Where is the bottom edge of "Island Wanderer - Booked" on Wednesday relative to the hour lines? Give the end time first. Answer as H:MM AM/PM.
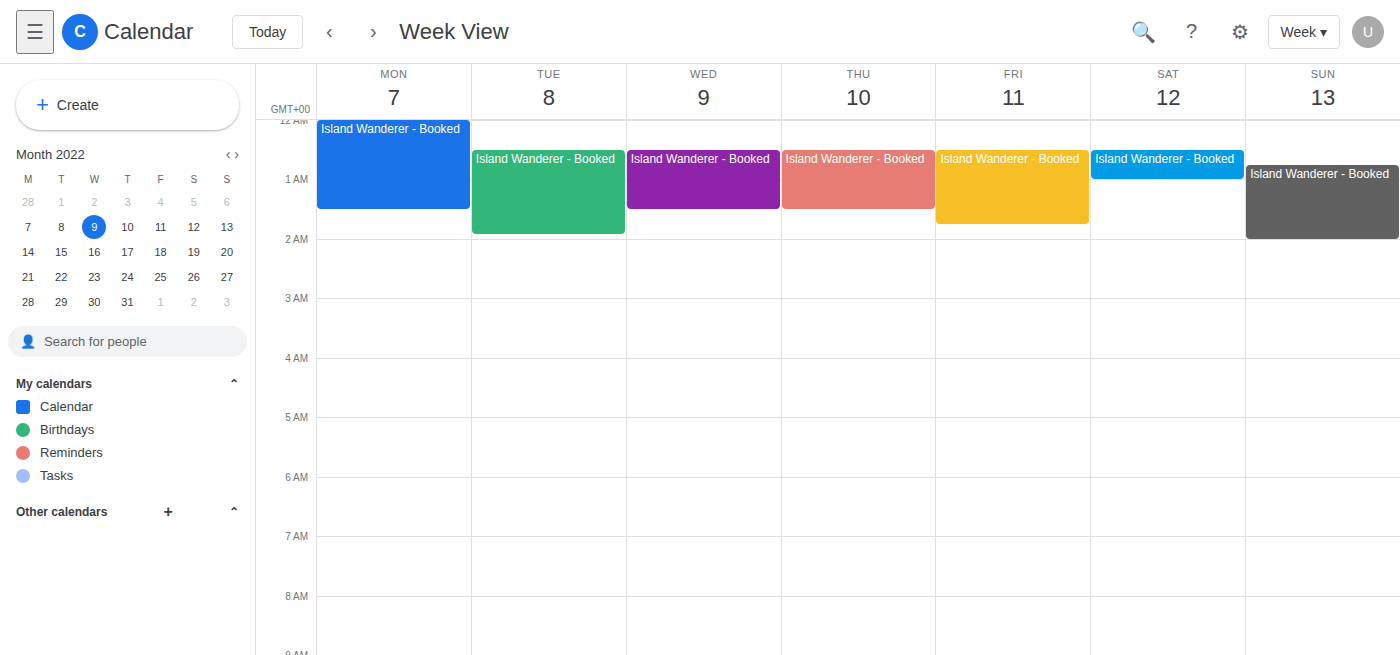
1:30 AM -- halfway between the 1 AM and 2 AM lines.